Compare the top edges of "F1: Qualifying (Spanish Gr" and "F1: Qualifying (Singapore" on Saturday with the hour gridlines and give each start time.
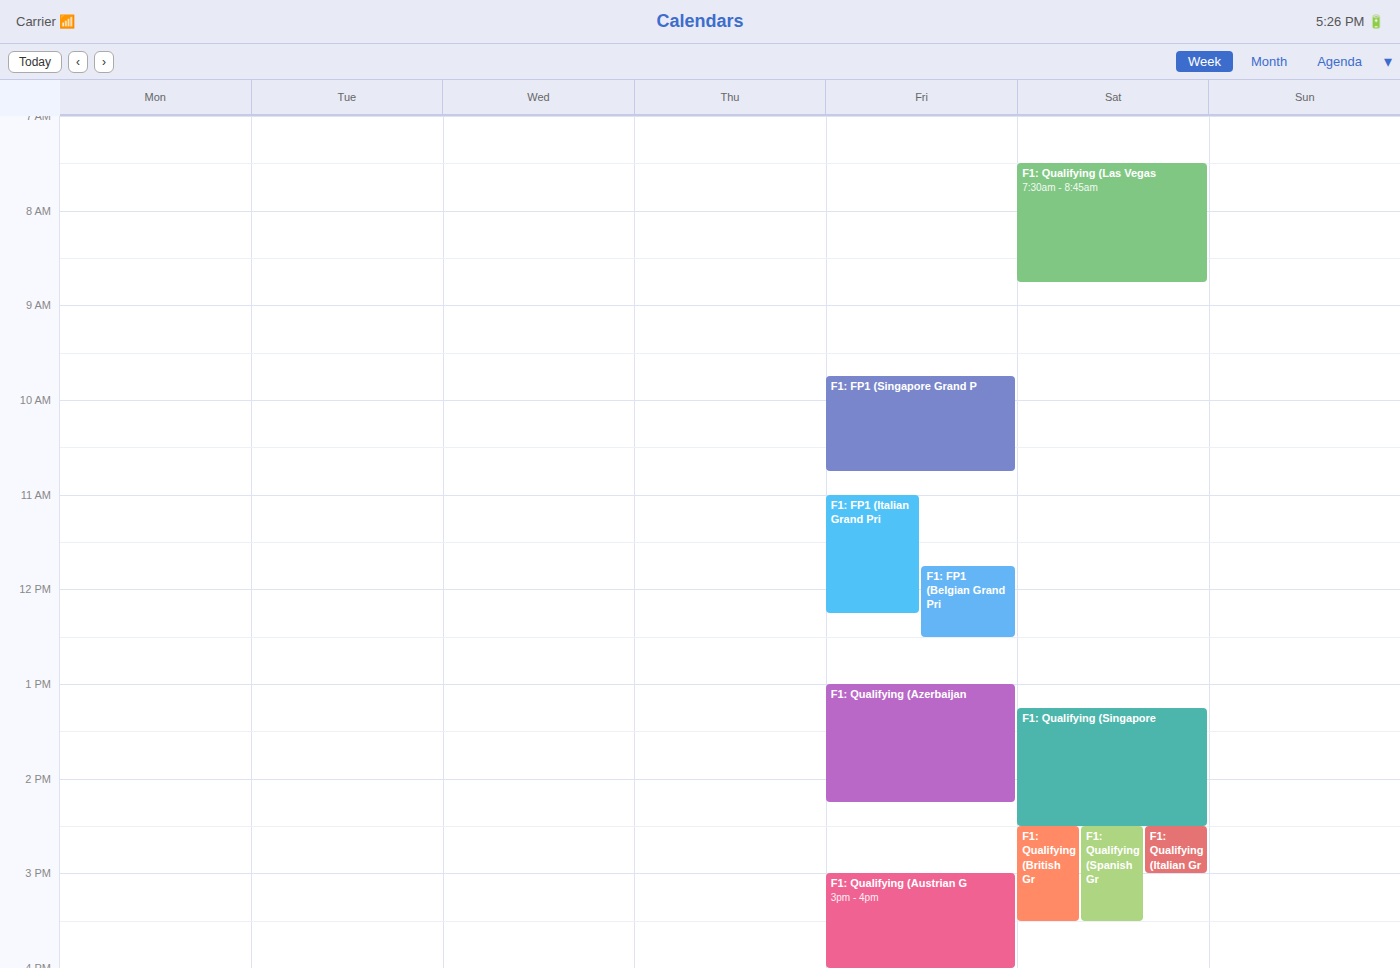
"F1: Qualifying (Spanish Gr": 2:30 PM, halfway between the 2 PM and 3 PM lines. "F1: Qualifying (Singapore": 1:15 PM, neither: a quarter of the way from the 1 PM line to the 2 PM line.